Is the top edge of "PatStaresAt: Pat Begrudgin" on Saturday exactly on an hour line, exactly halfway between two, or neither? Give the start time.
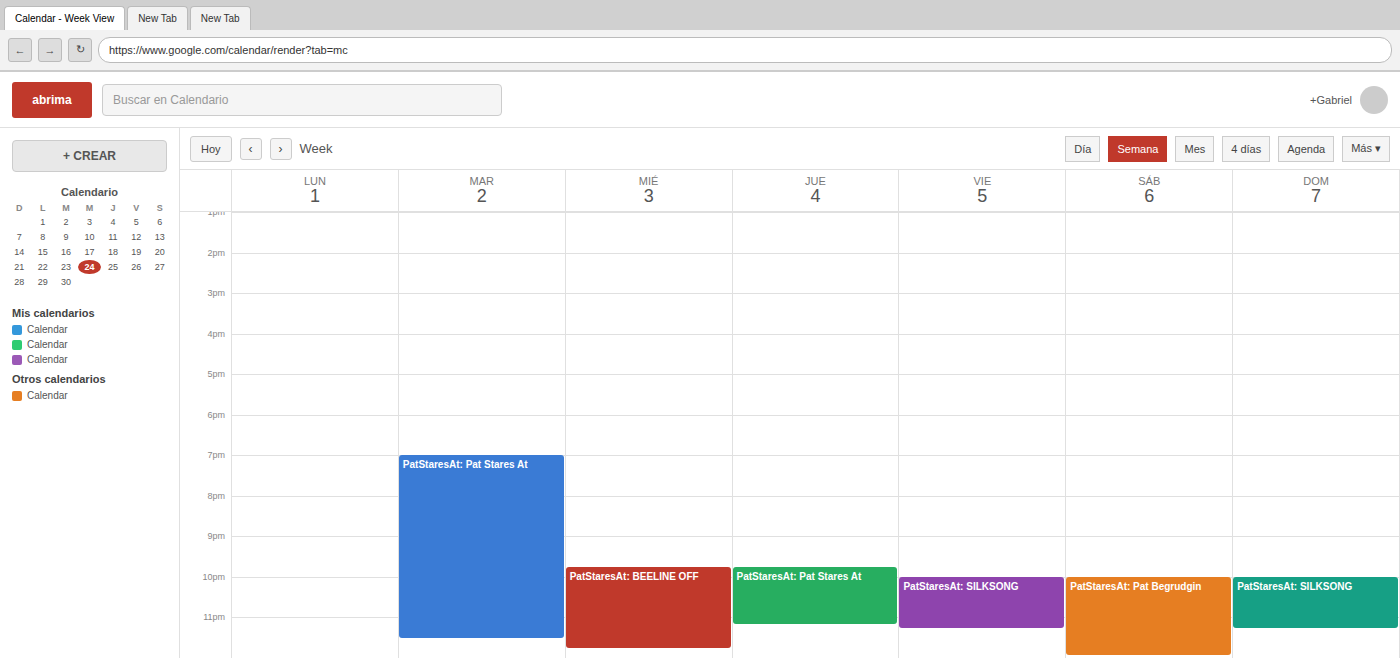
10:00 PM -- exactly on the 10 PM line.